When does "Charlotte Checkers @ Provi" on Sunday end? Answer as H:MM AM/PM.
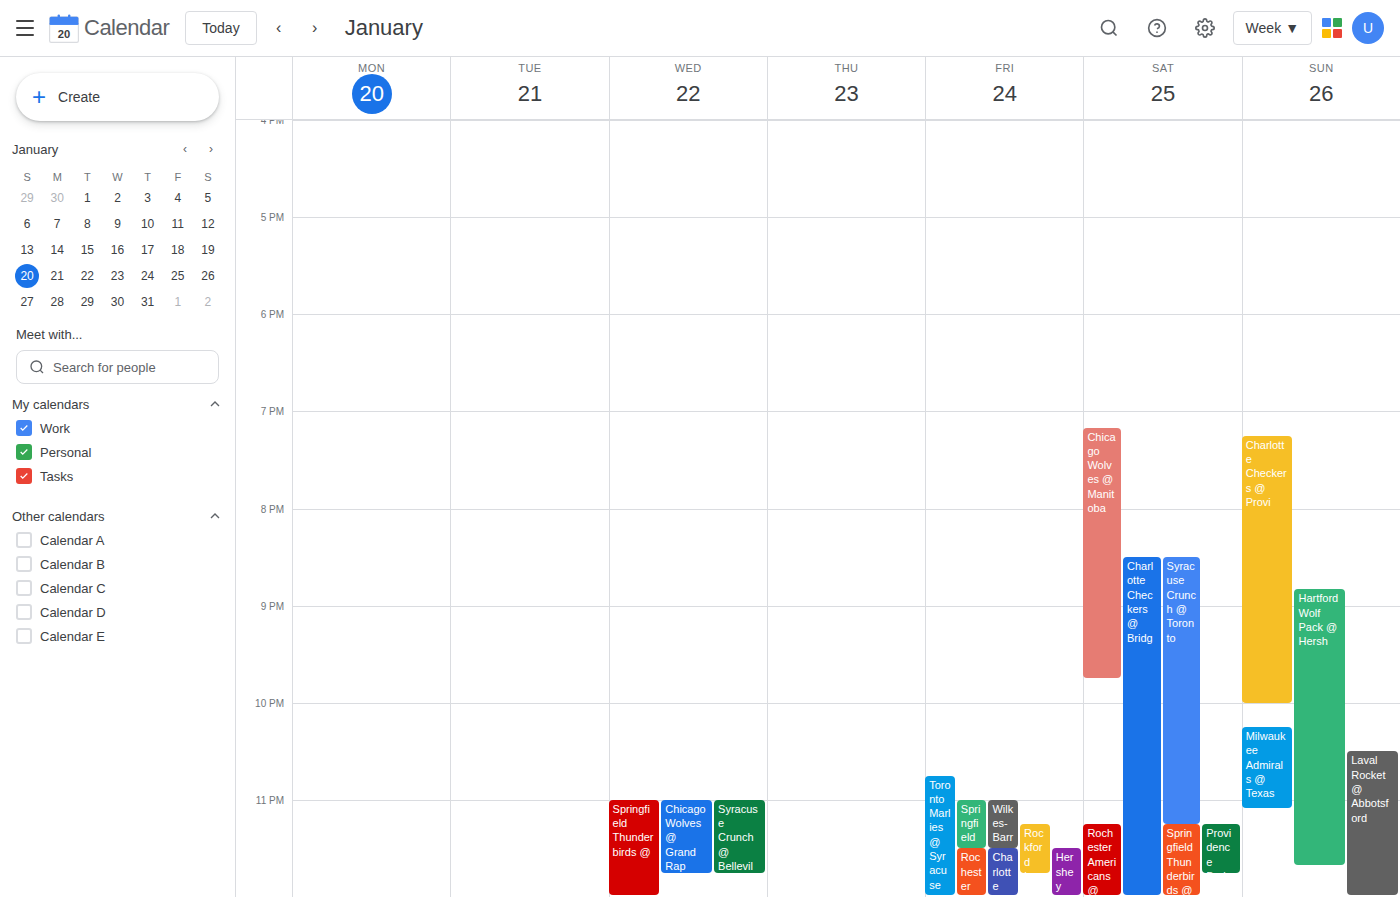
10:00 PM